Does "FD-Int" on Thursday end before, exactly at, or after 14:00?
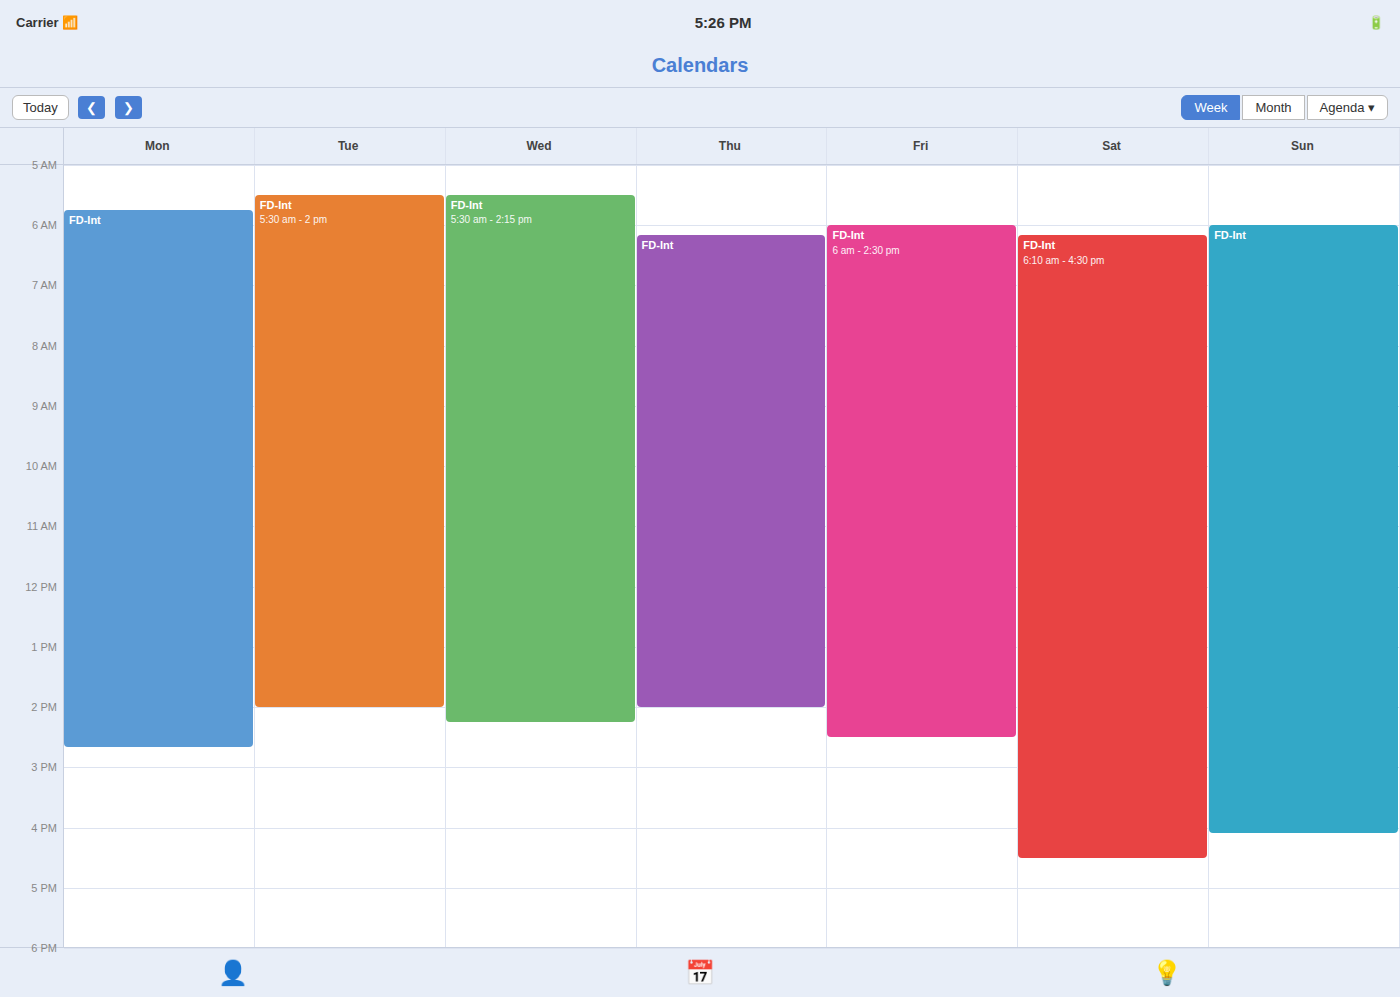
14:00 -- exactly at 14:00, on the 14:00 line.